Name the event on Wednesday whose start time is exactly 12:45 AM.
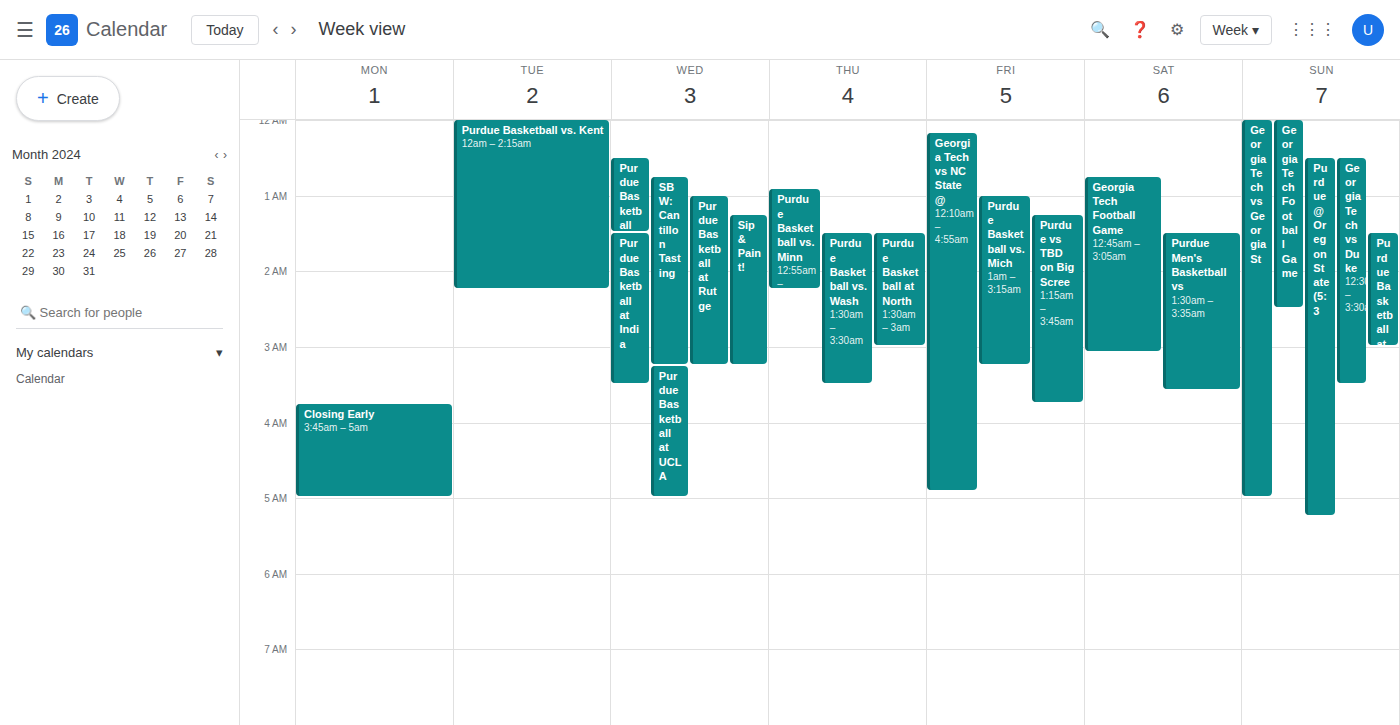
"SBW: Cantillon Tasting"